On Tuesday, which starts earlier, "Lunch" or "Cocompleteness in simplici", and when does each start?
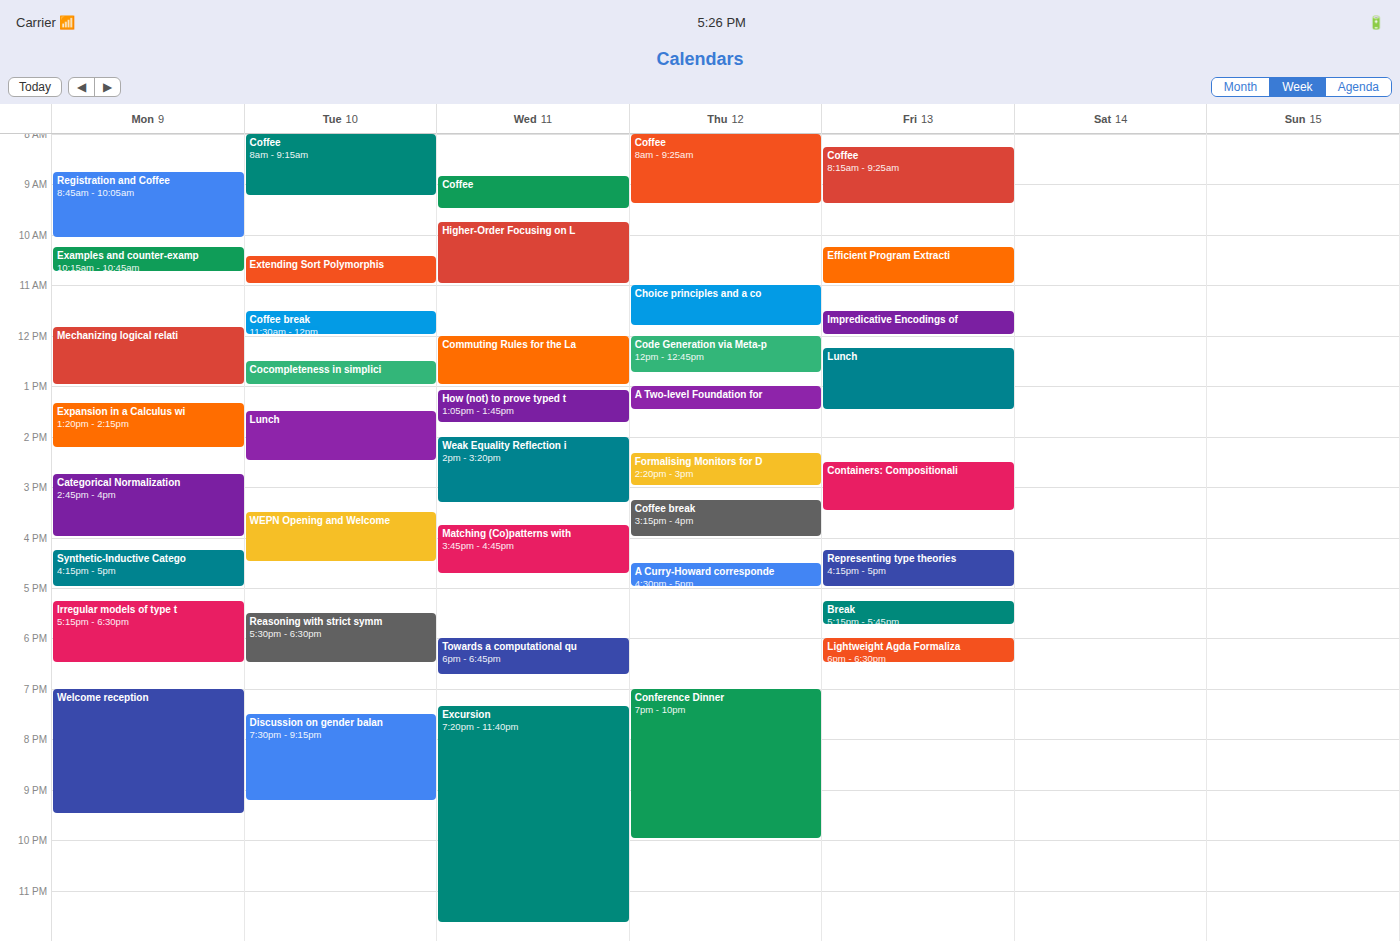
"Cocompleteness in simplici" 12:30; "Lunch" 13:30.